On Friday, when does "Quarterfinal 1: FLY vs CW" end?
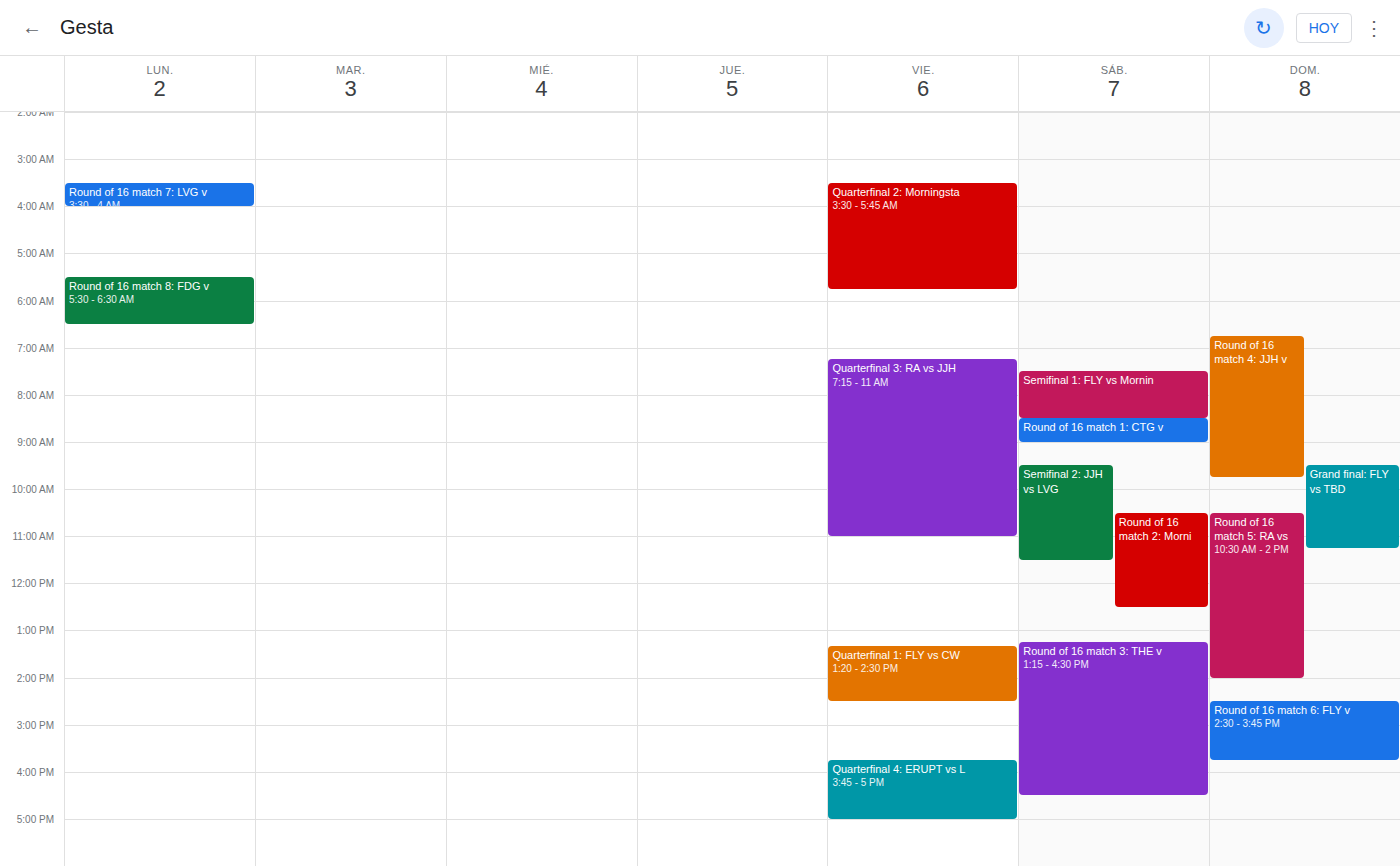
2:30 PM